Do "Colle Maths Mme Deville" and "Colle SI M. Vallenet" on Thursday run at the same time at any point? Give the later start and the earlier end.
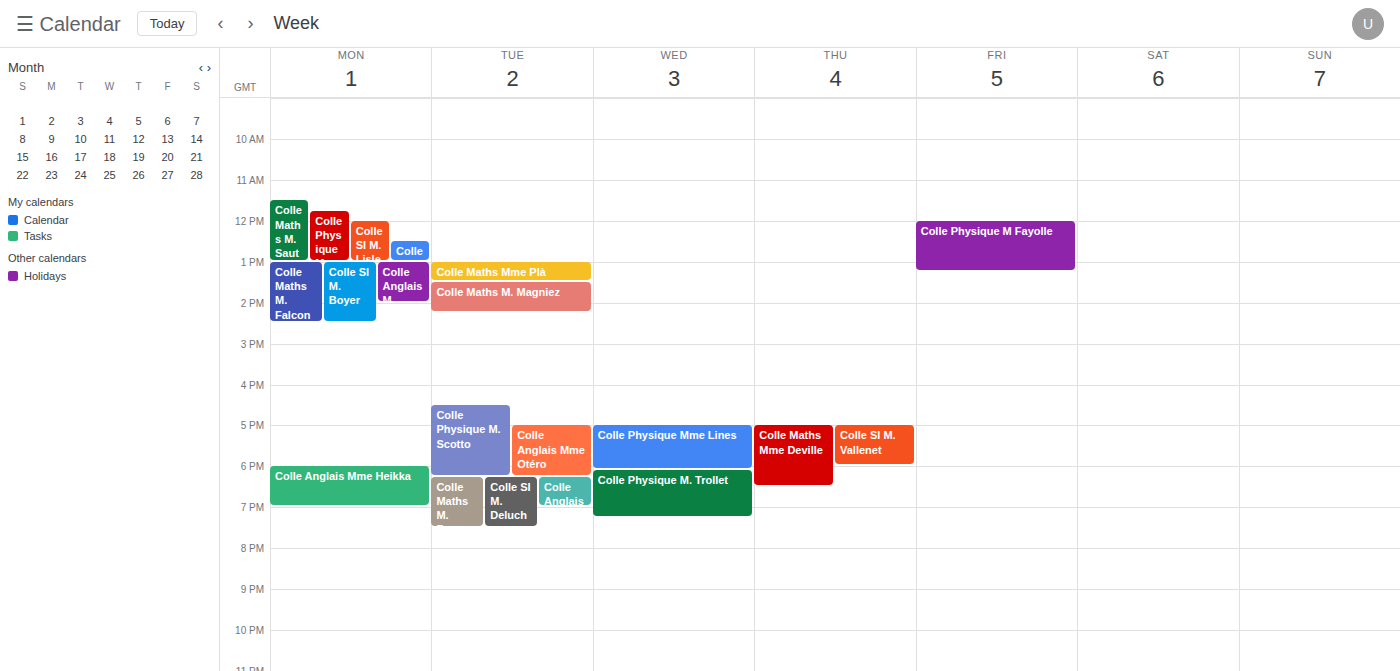
"Colle Maths Mme Deville" starts at 5:00 PM, before "Colle SI M. Vallenet" ends at 6:00 PM -- they overlap.